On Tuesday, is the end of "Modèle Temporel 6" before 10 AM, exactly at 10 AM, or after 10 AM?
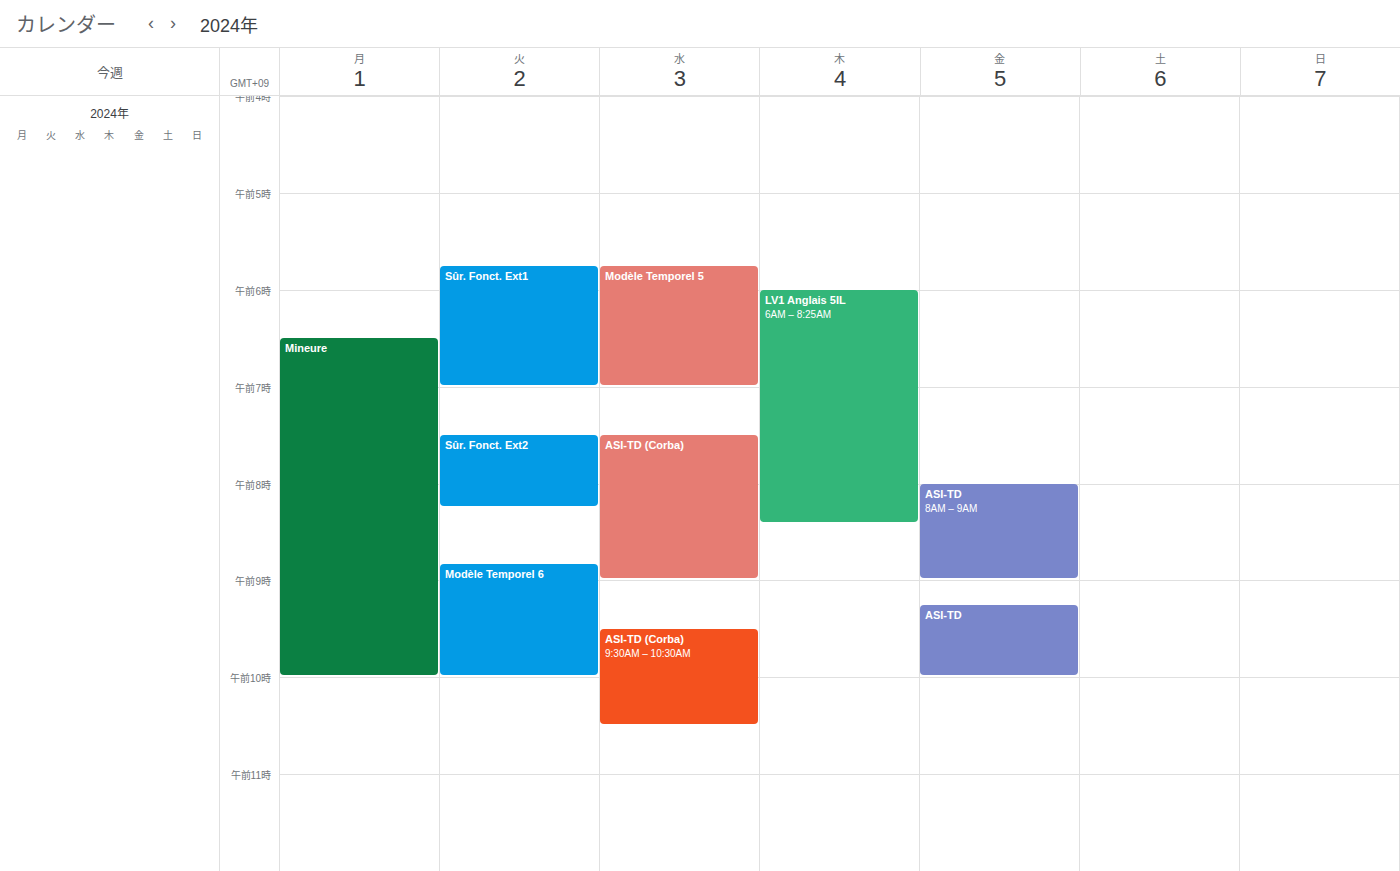
10:00 AM -- exactly at 10 AM, on the 10 AM line.